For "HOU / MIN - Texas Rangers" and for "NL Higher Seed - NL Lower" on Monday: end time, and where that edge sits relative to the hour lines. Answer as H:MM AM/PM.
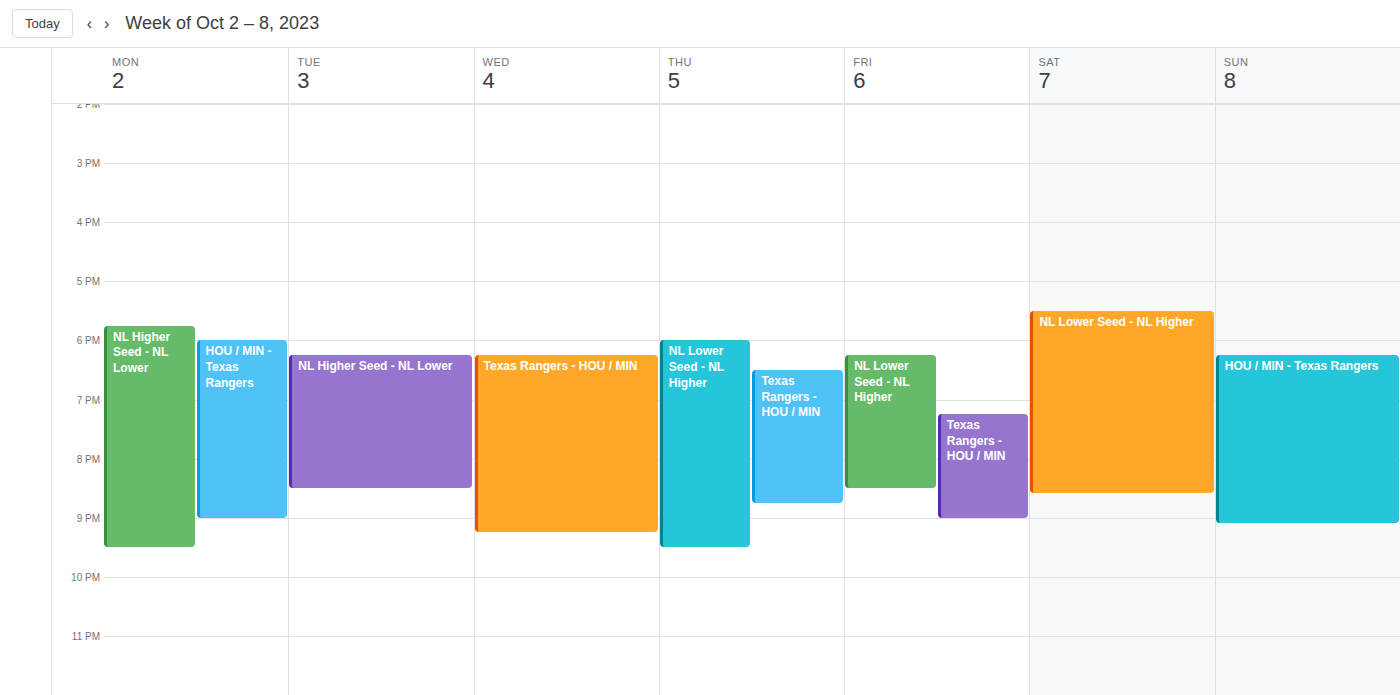
"HOU / MIN - Texas Rangers": 9:00 PM, exactly on the 9 PM line. "NL Higher Seed - NL Lower": 9:30 PM, halfway between the 9 PM and 10 PM lines.